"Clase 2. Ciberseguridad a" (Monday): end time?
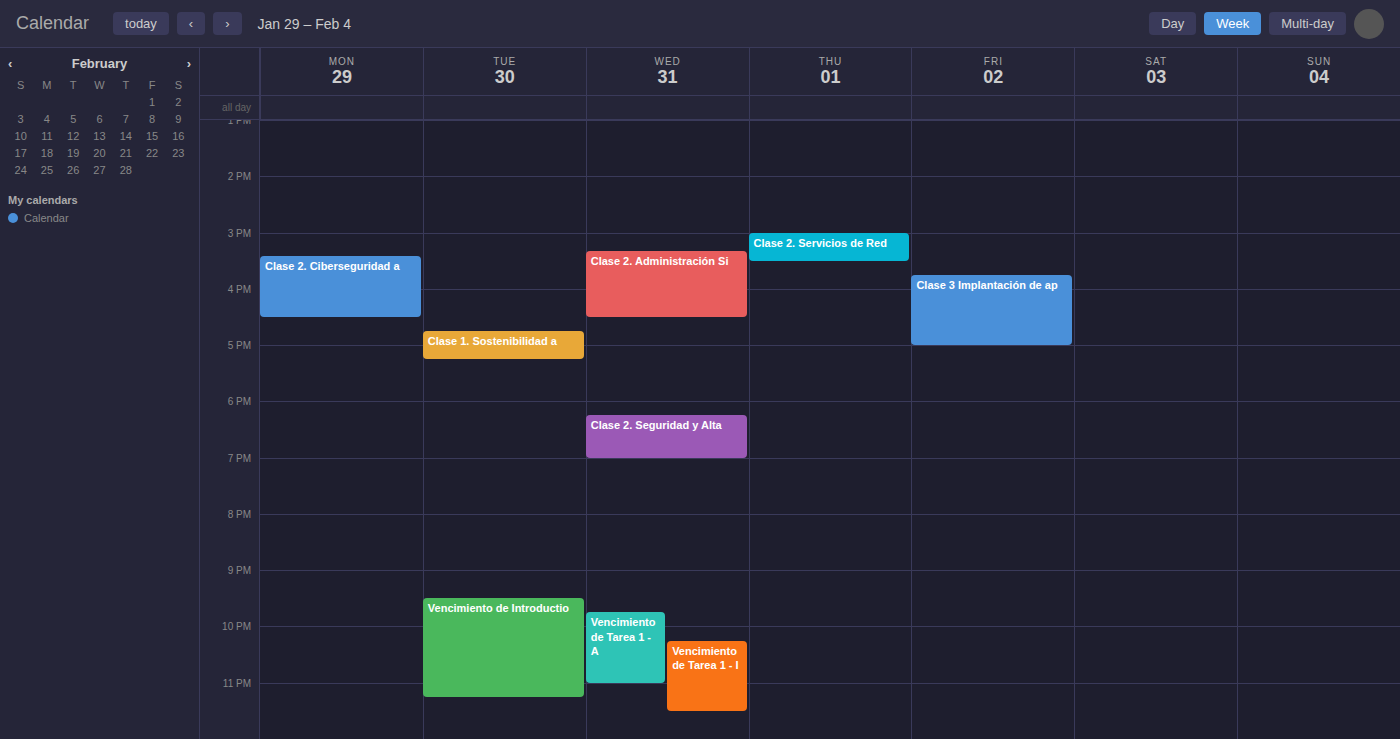
4:30 PM